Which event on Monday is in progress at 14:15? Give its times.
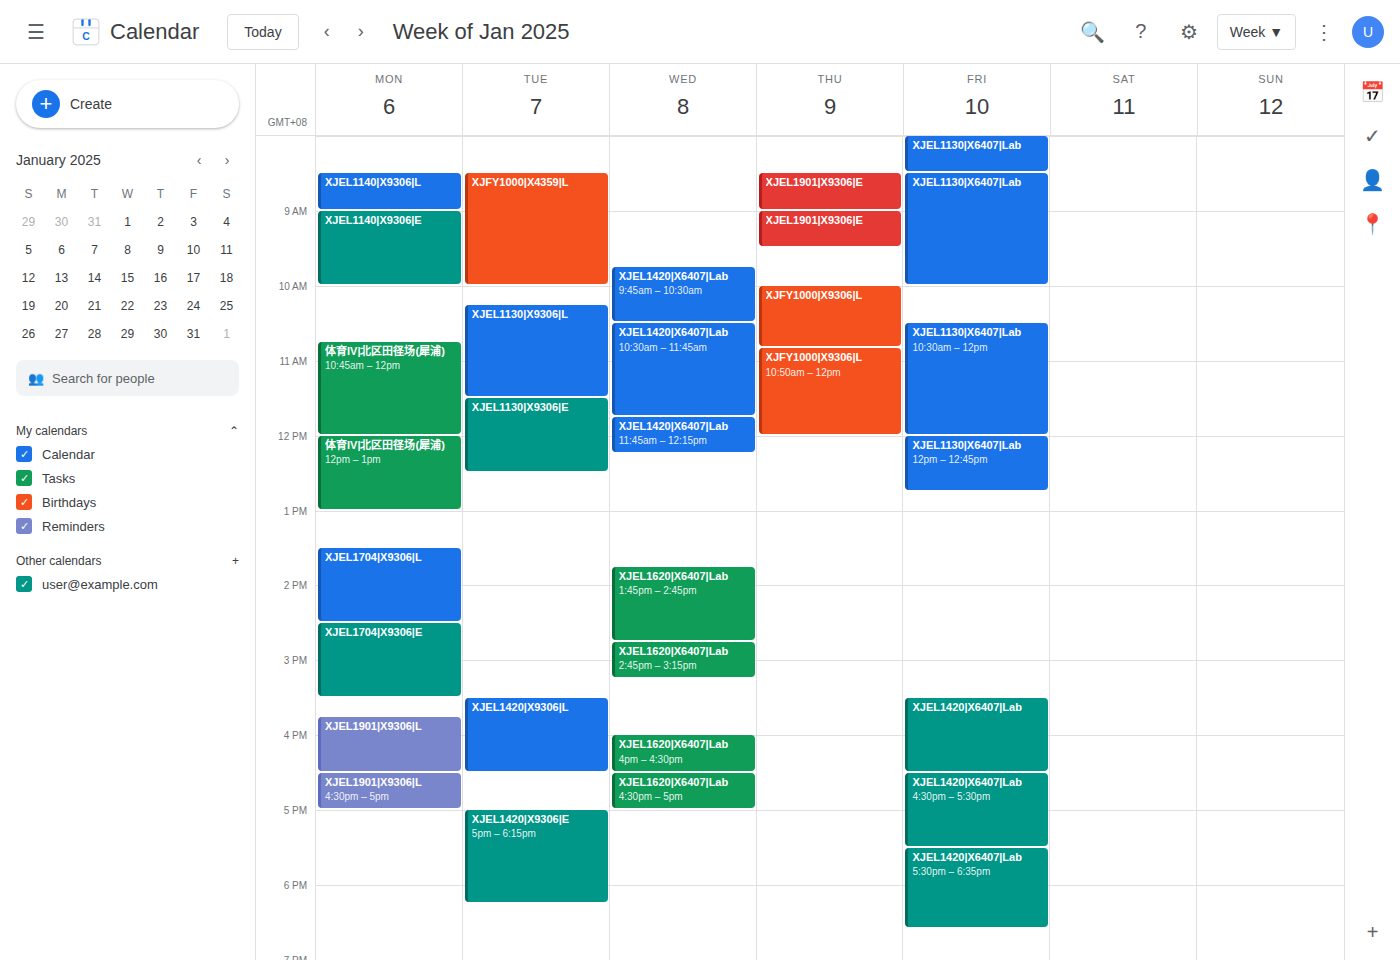
"XJEL1704|X9306|L", 13:30 to 14:30